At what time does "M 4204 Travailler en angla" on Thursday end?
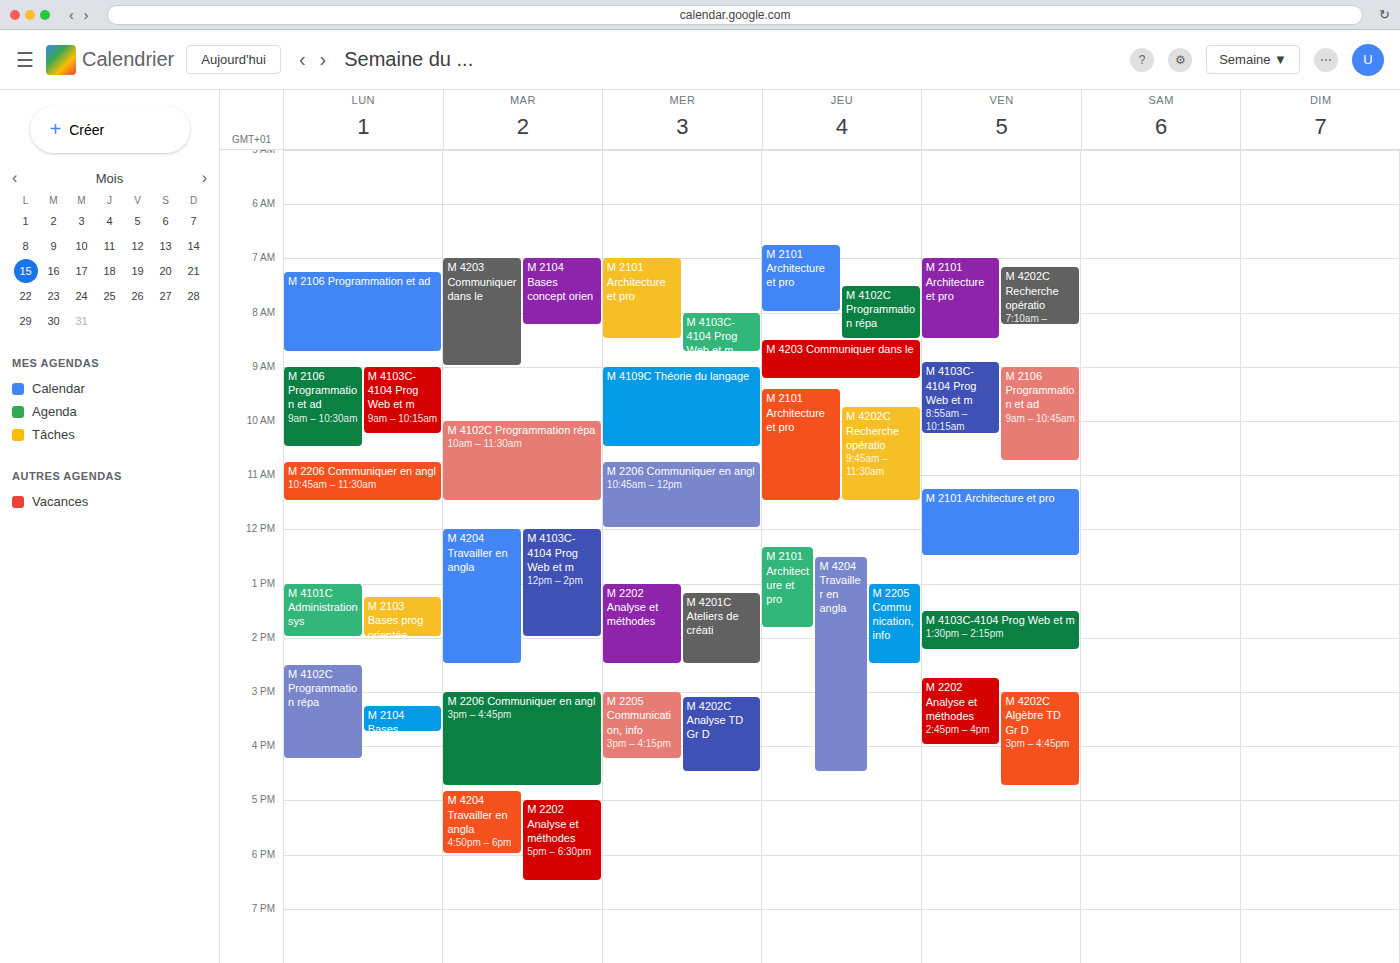
4:30 PM